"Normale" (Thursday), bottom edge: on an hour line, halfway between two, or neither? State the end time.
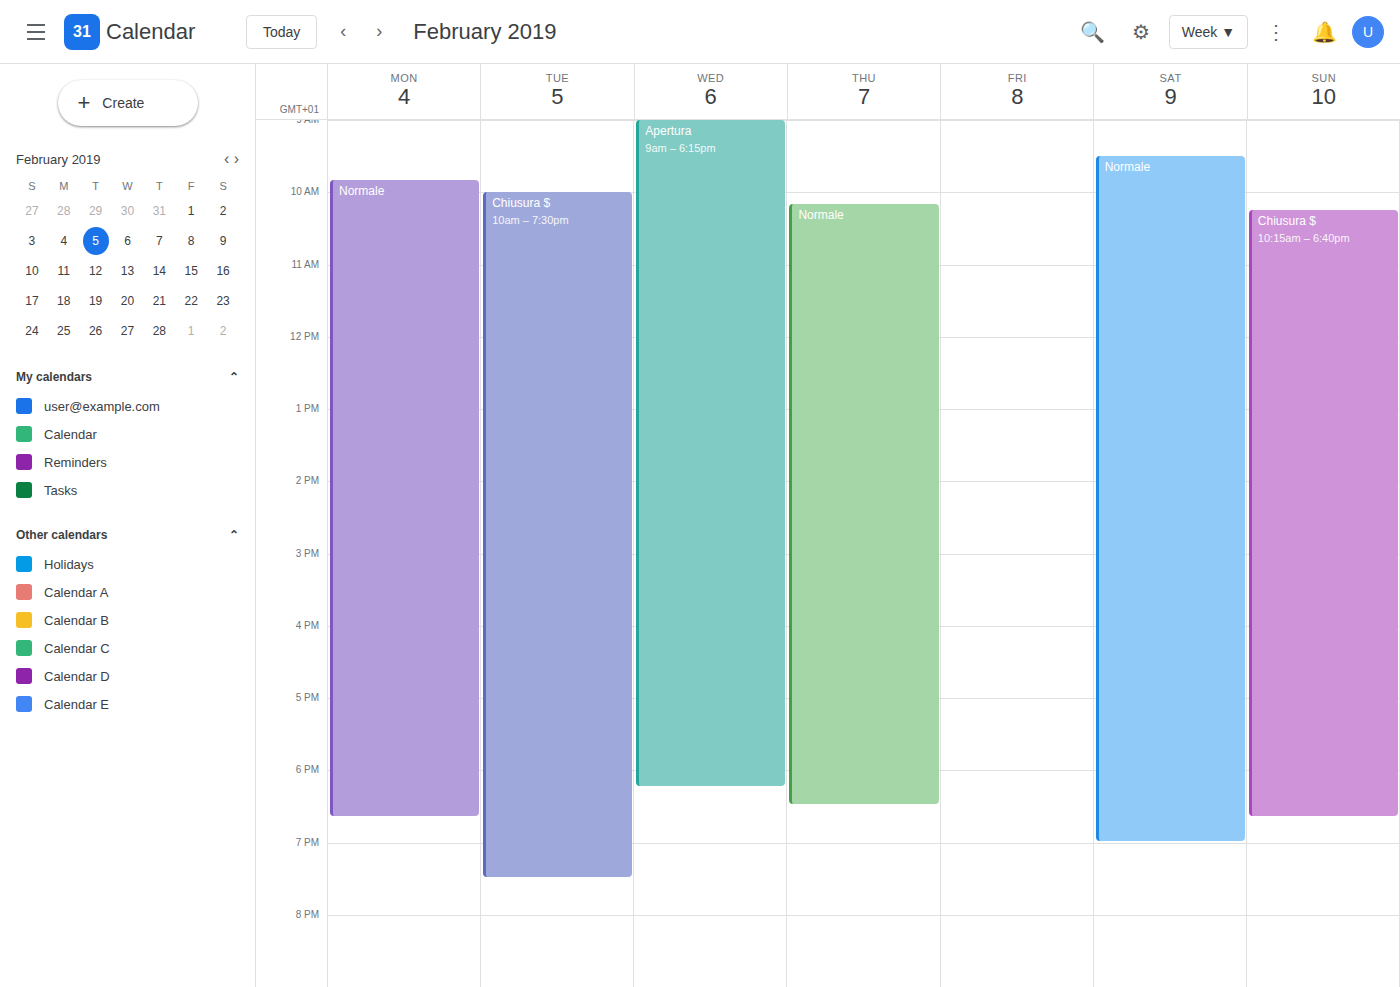
6:30 PM -- halfway between the 6 PM and 7 PM lines.